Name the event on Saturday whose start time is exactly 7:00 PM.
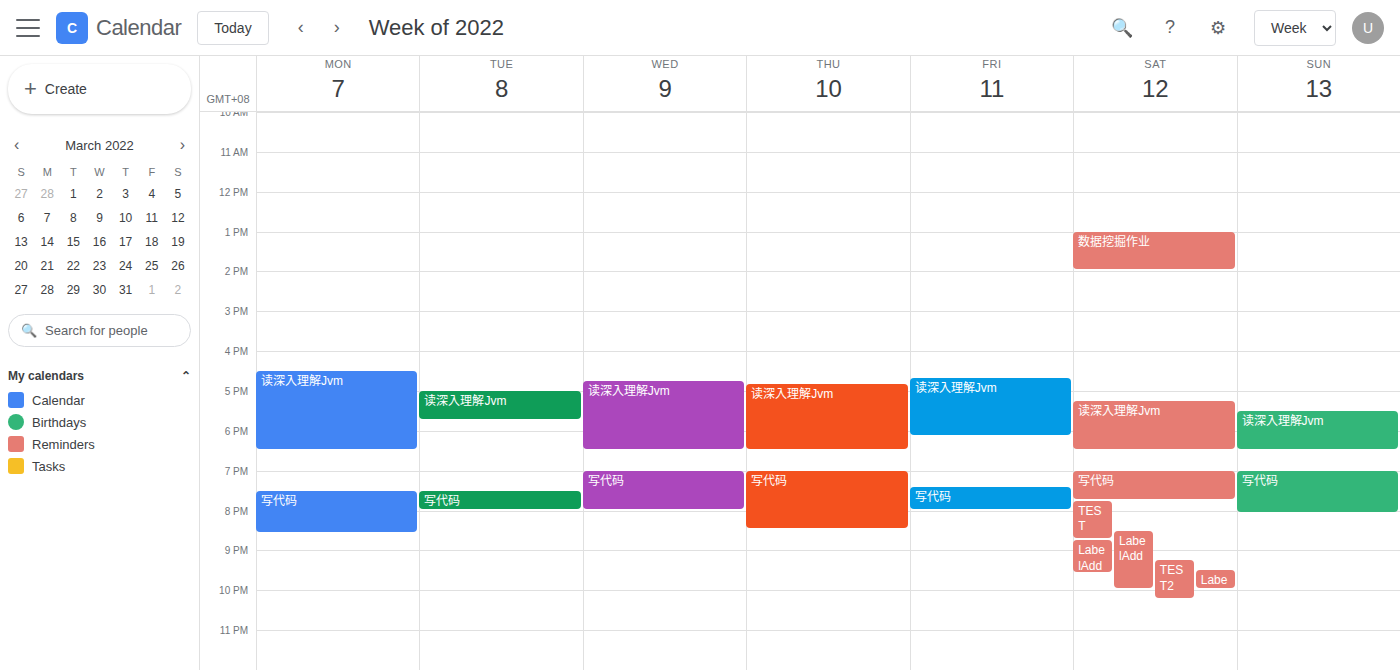
"写代码"